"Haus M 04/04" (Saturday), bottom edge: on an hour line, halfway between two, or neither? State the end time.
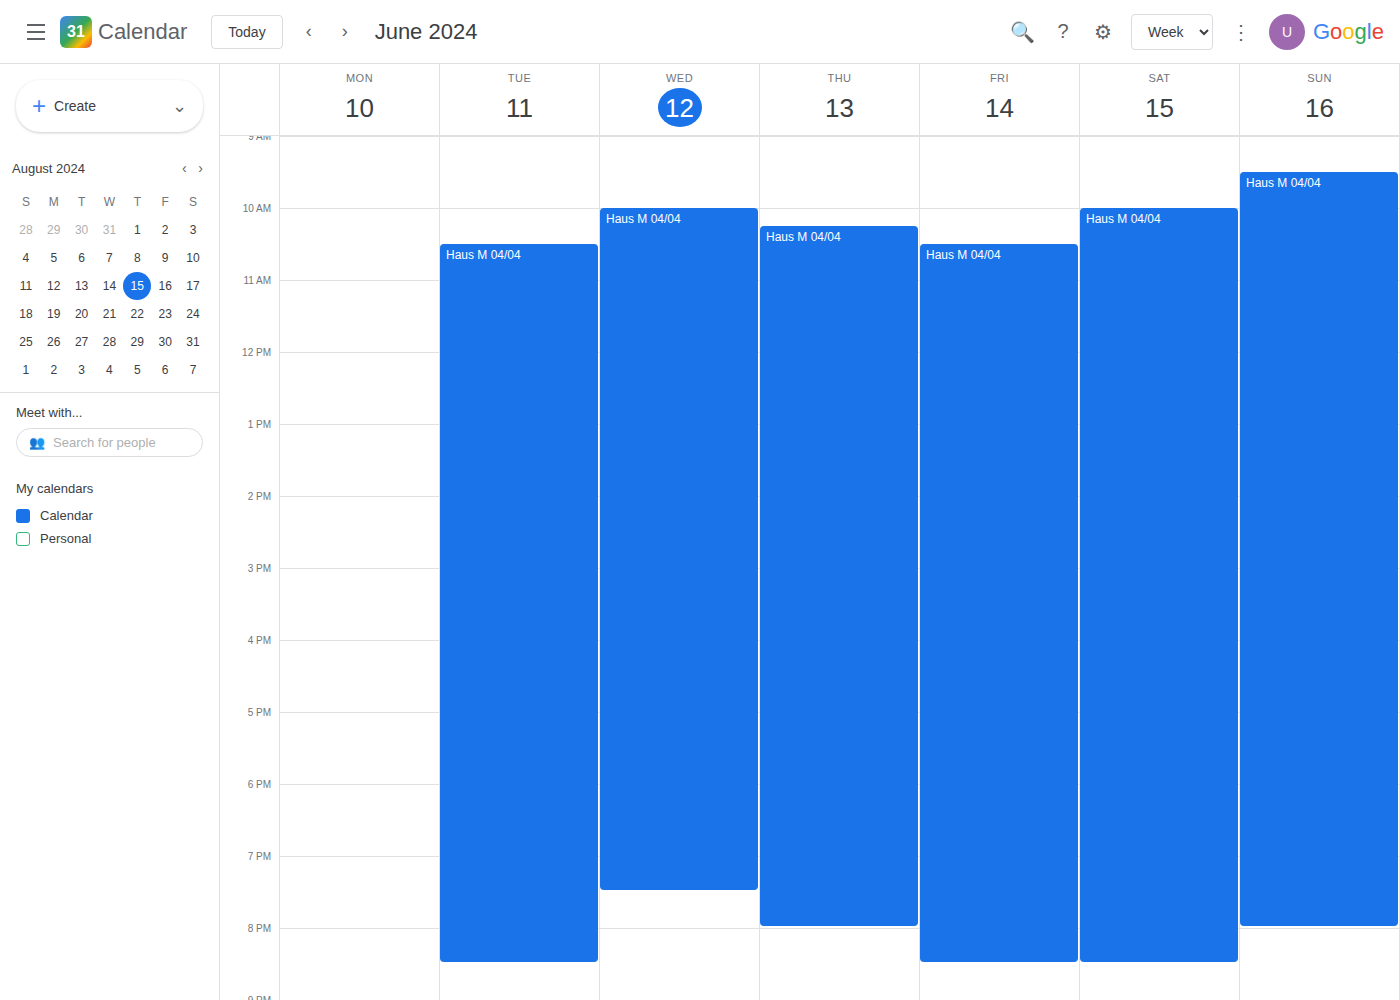
8:30 PM -- halfway between the 8 PM and 9 PM lines.